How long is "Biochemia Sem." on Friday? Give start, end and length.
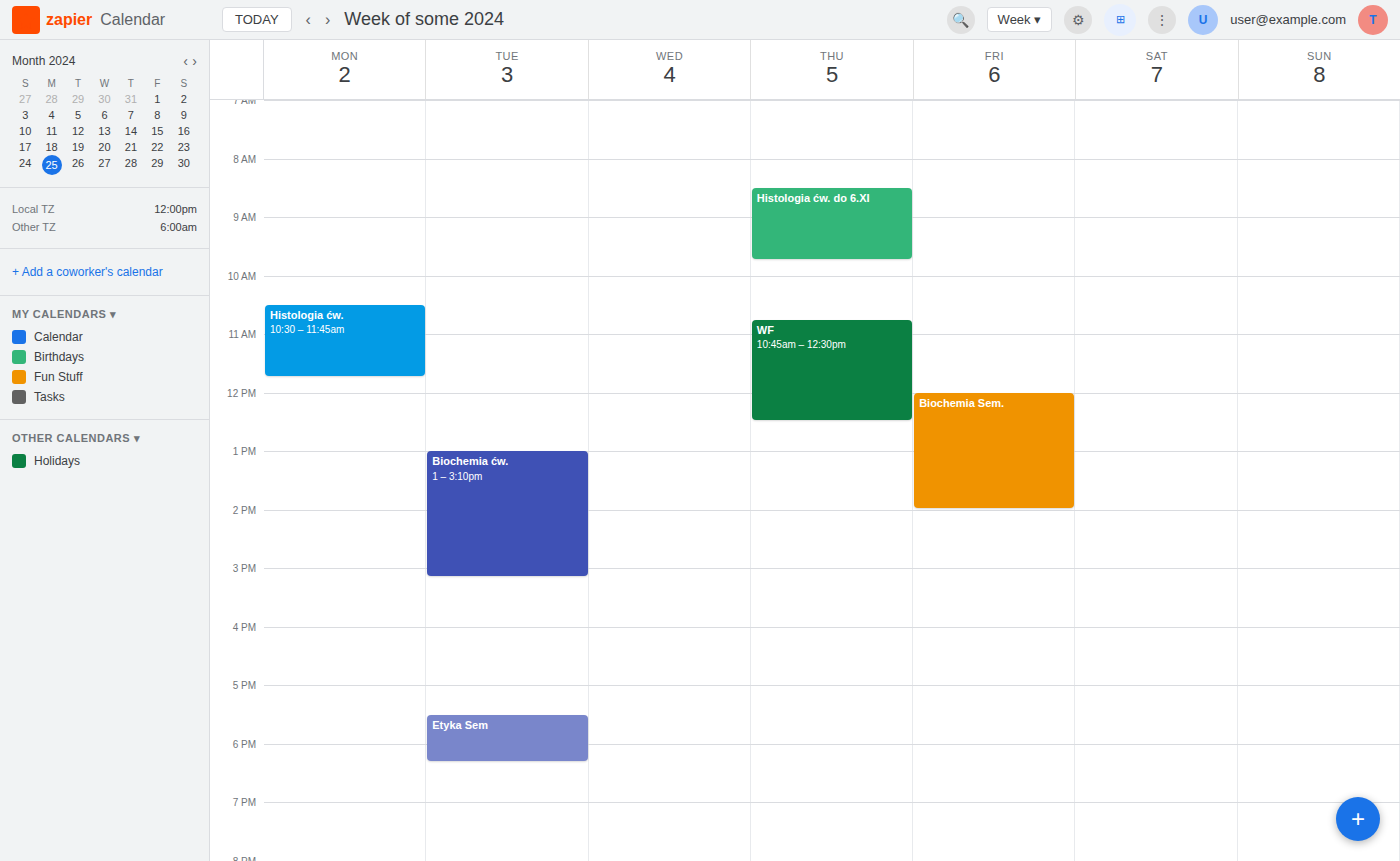
12:00 PM to 2:00 PM, 2 hours